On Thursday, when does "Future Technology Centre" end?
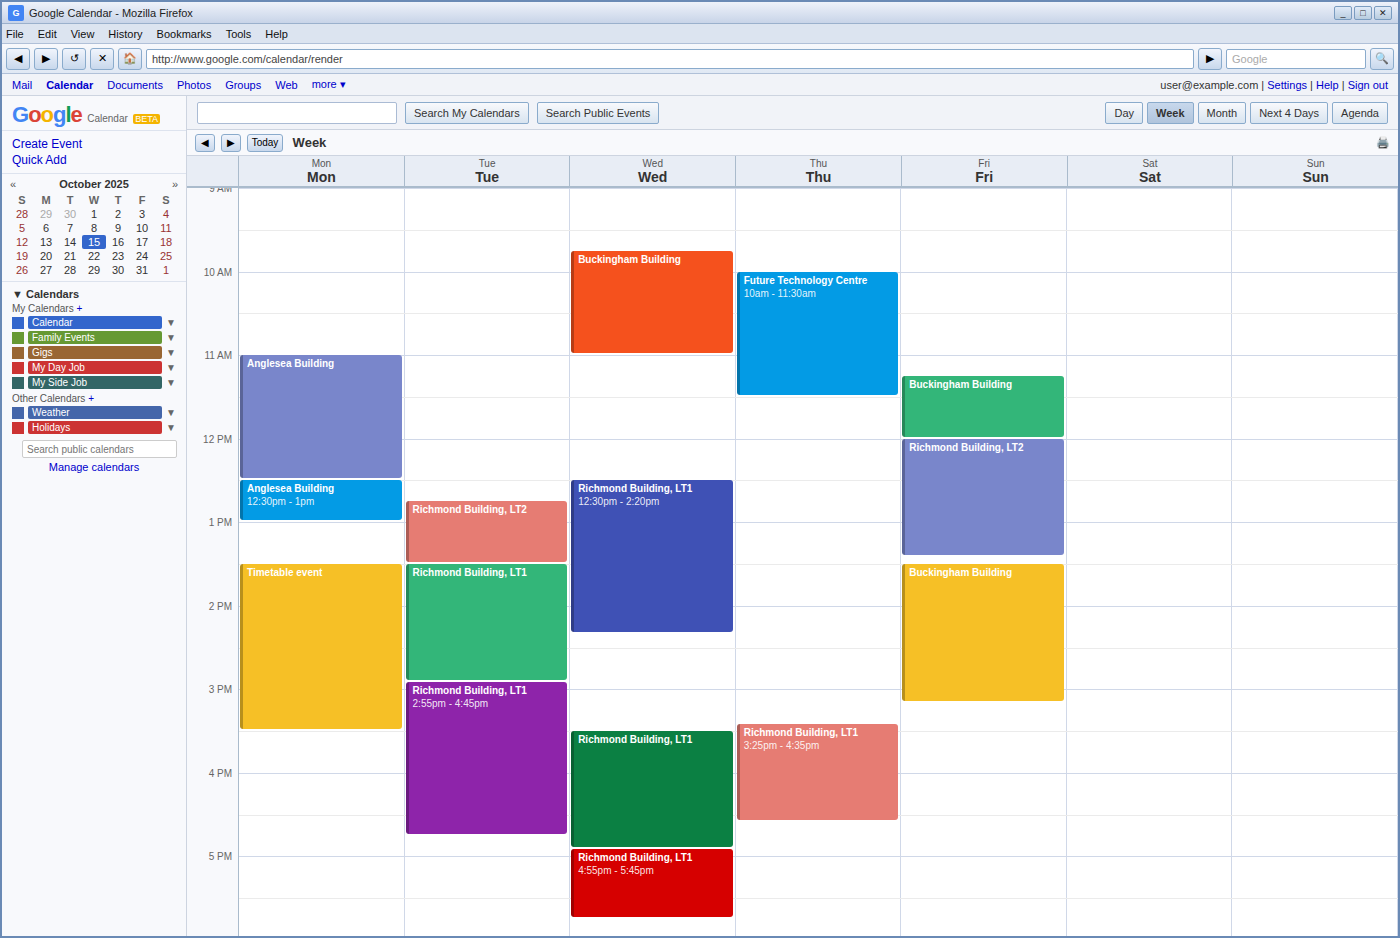
11:30 AM